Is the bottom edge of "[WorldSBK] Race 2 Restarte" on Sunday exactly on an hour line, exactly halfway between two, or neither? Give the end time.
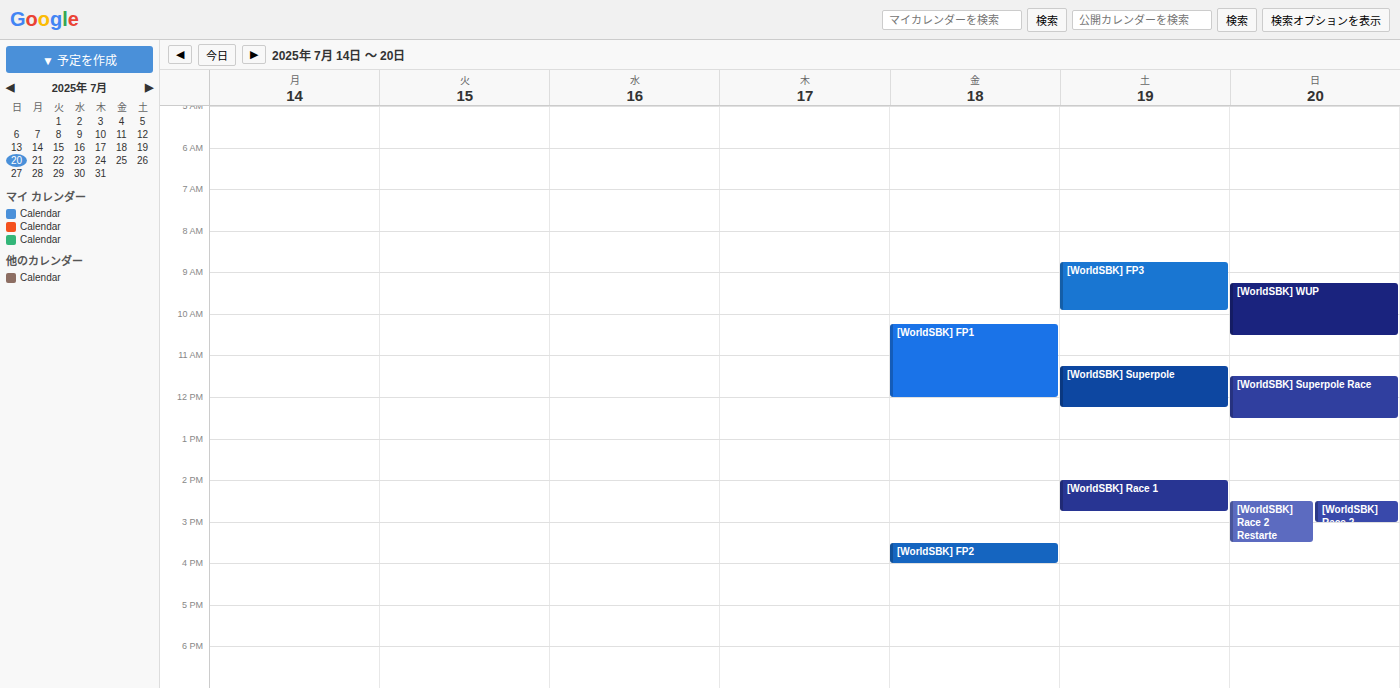
3:30 PM -- halfway between the 3 PM and 4 PM lines.